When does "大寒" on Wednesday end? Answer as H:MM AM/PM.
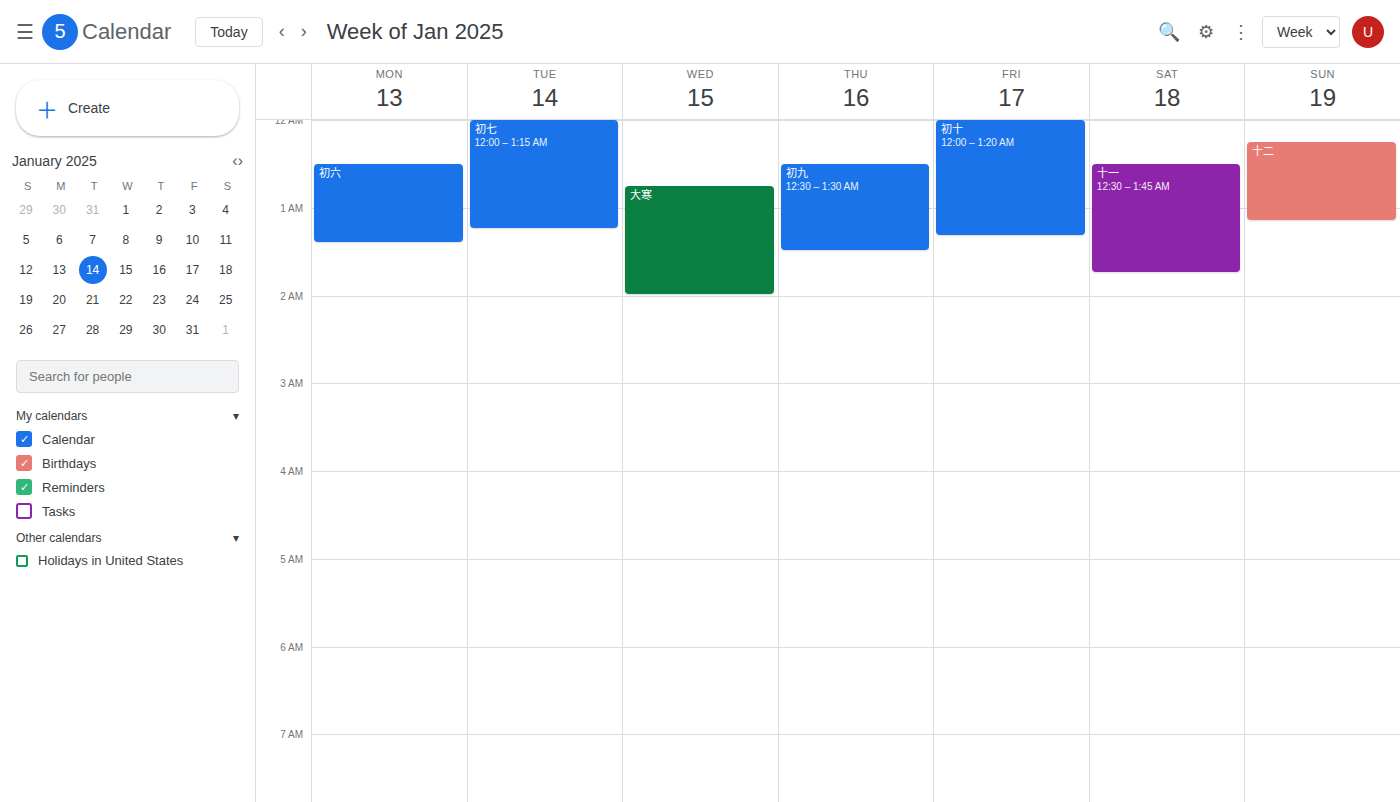
2:00 AM